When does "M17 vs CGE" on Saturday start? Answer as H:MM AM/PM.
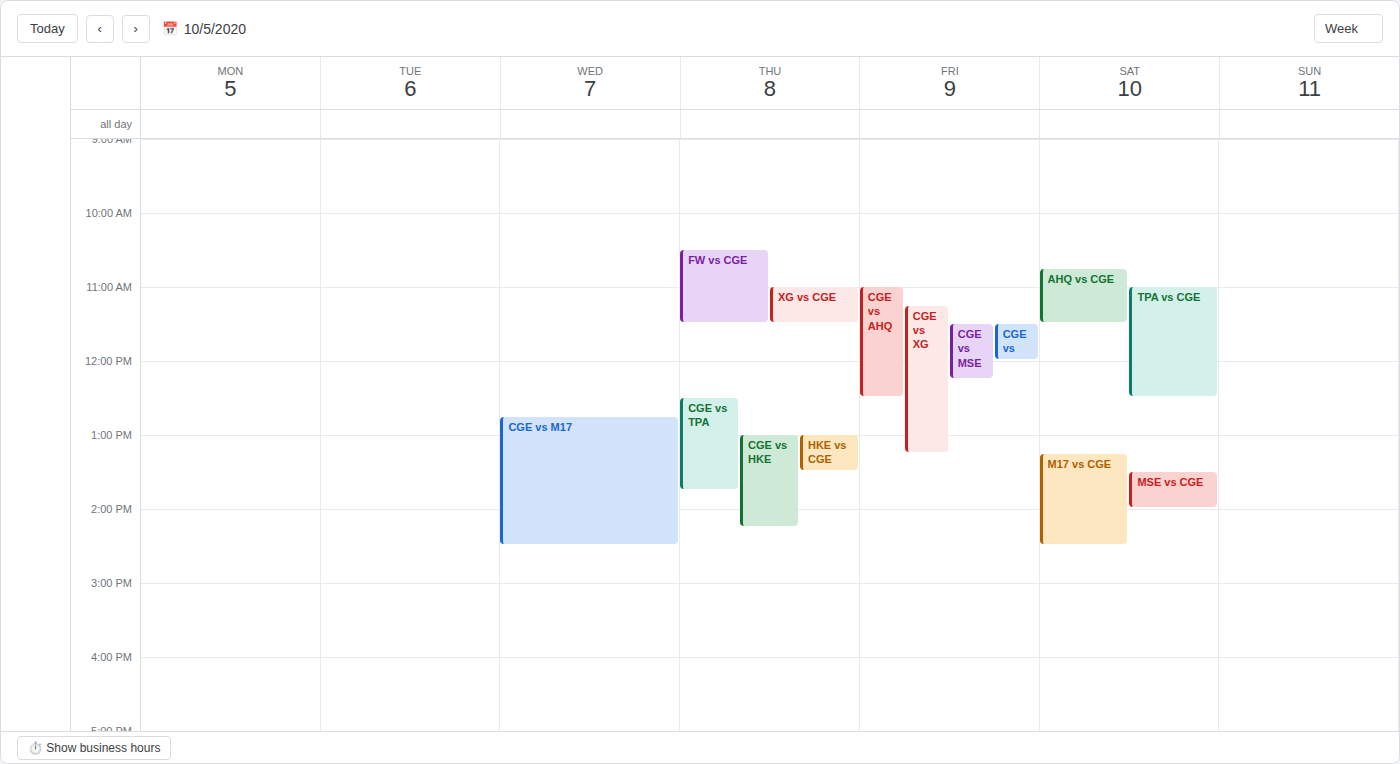
1:15 PM